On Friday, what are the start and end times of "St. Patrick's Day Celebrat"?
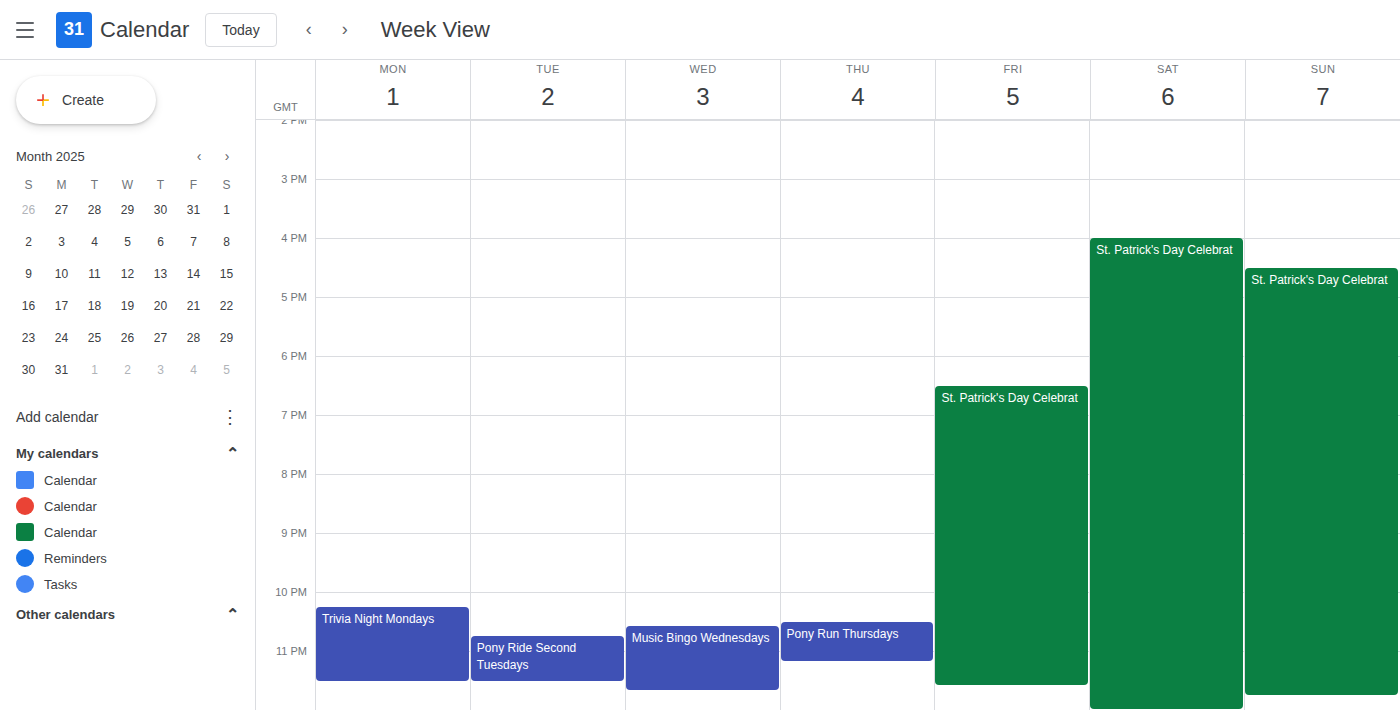
6:30 PM to 11:35 PM